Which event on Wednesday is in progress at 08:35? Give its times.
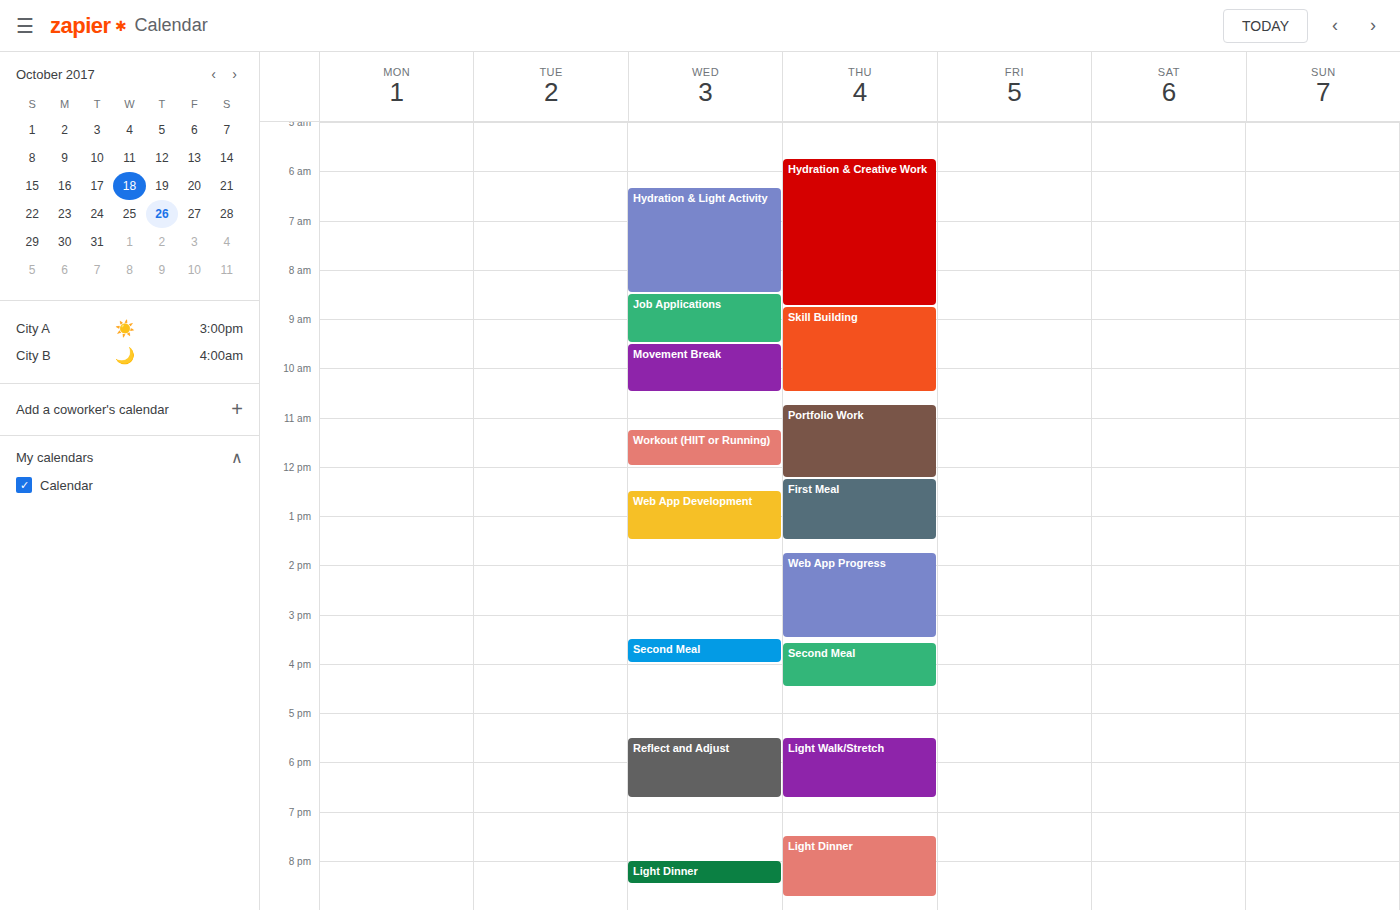
"Job Applications", 08:30 to 09:30